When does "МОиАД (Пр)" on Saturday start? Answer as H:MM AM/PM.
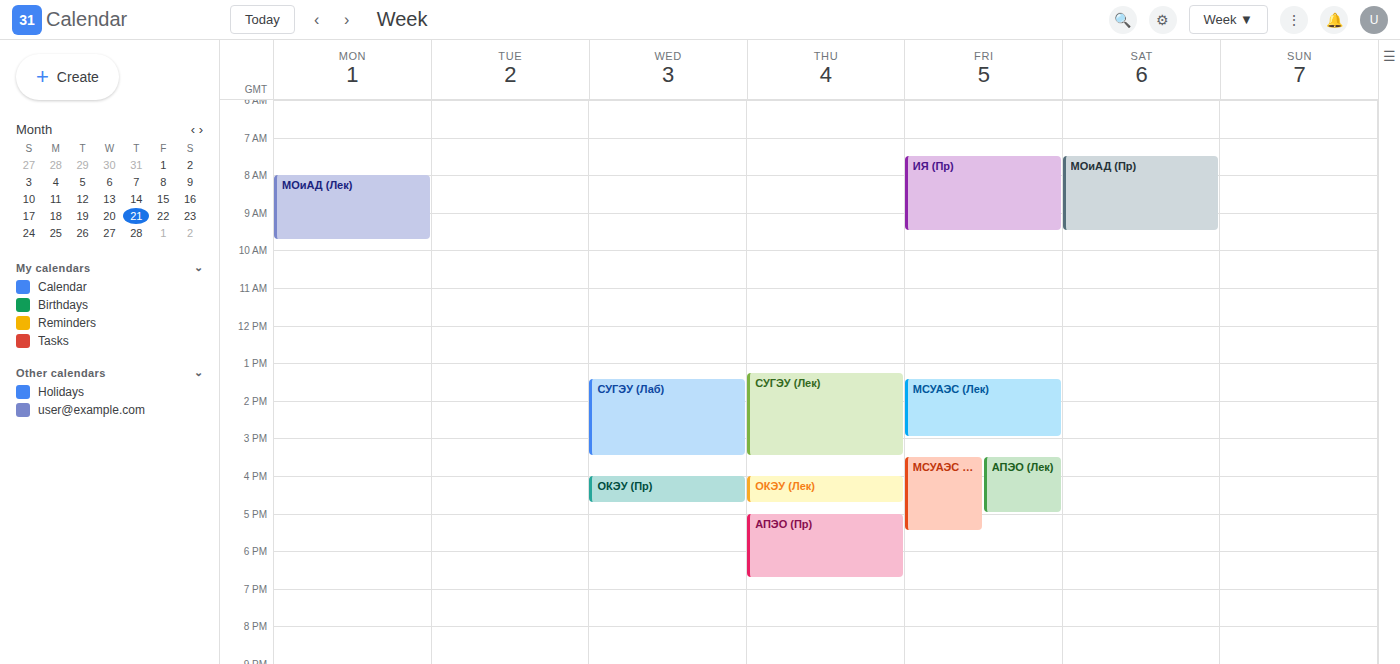
7:30 AM